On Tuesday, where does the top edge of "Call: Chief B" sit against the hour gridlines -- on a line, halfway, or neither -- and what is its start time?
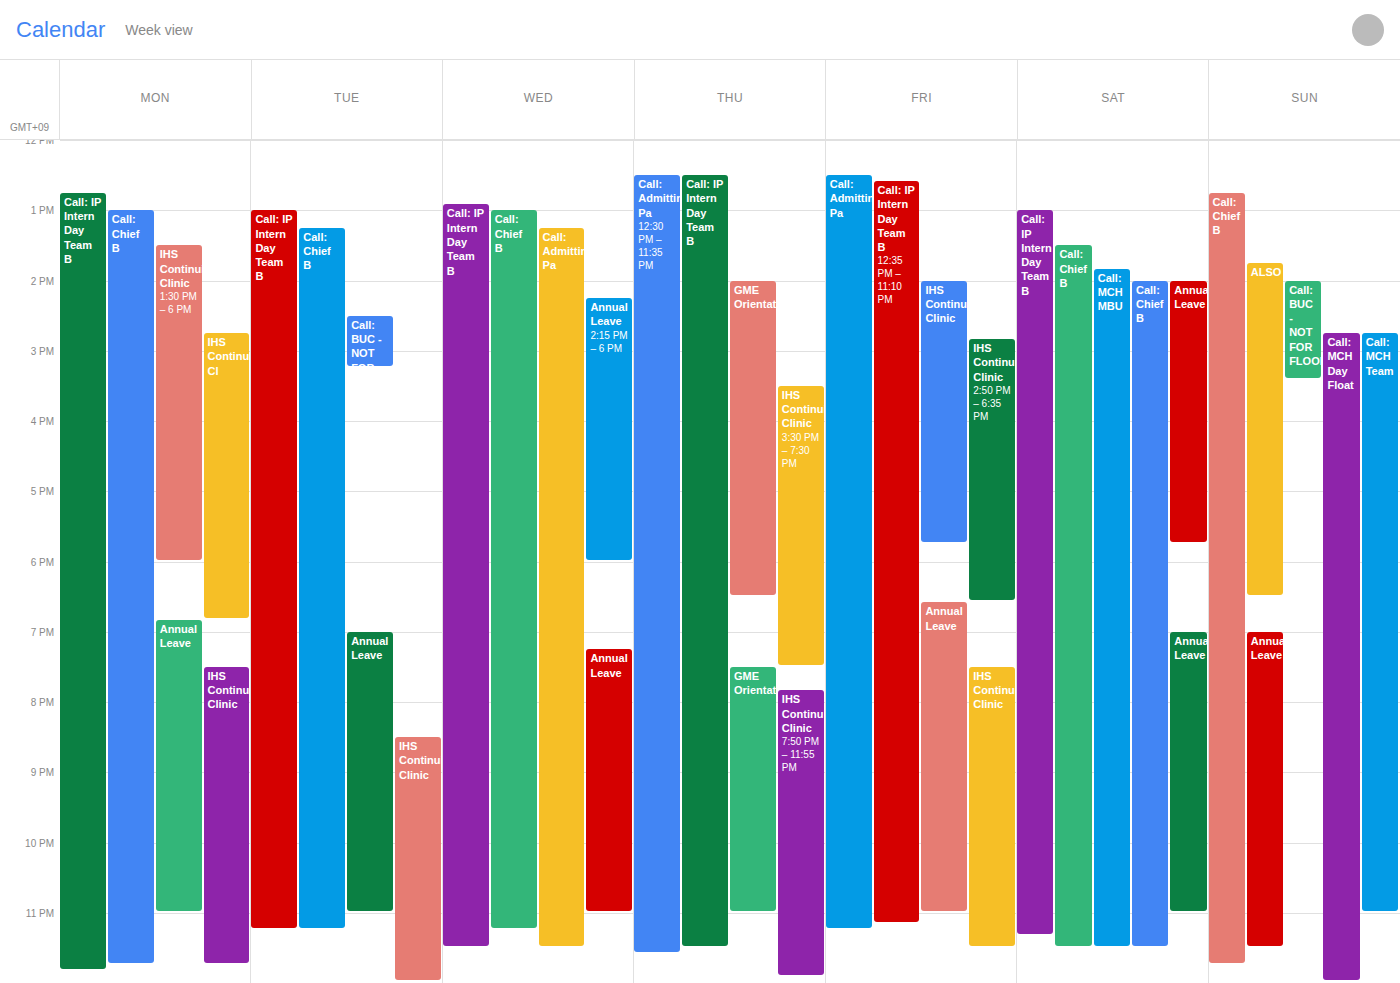
1:15 PM -- neither: a quarter of the way from the 1 PM line to the 2 PM line.